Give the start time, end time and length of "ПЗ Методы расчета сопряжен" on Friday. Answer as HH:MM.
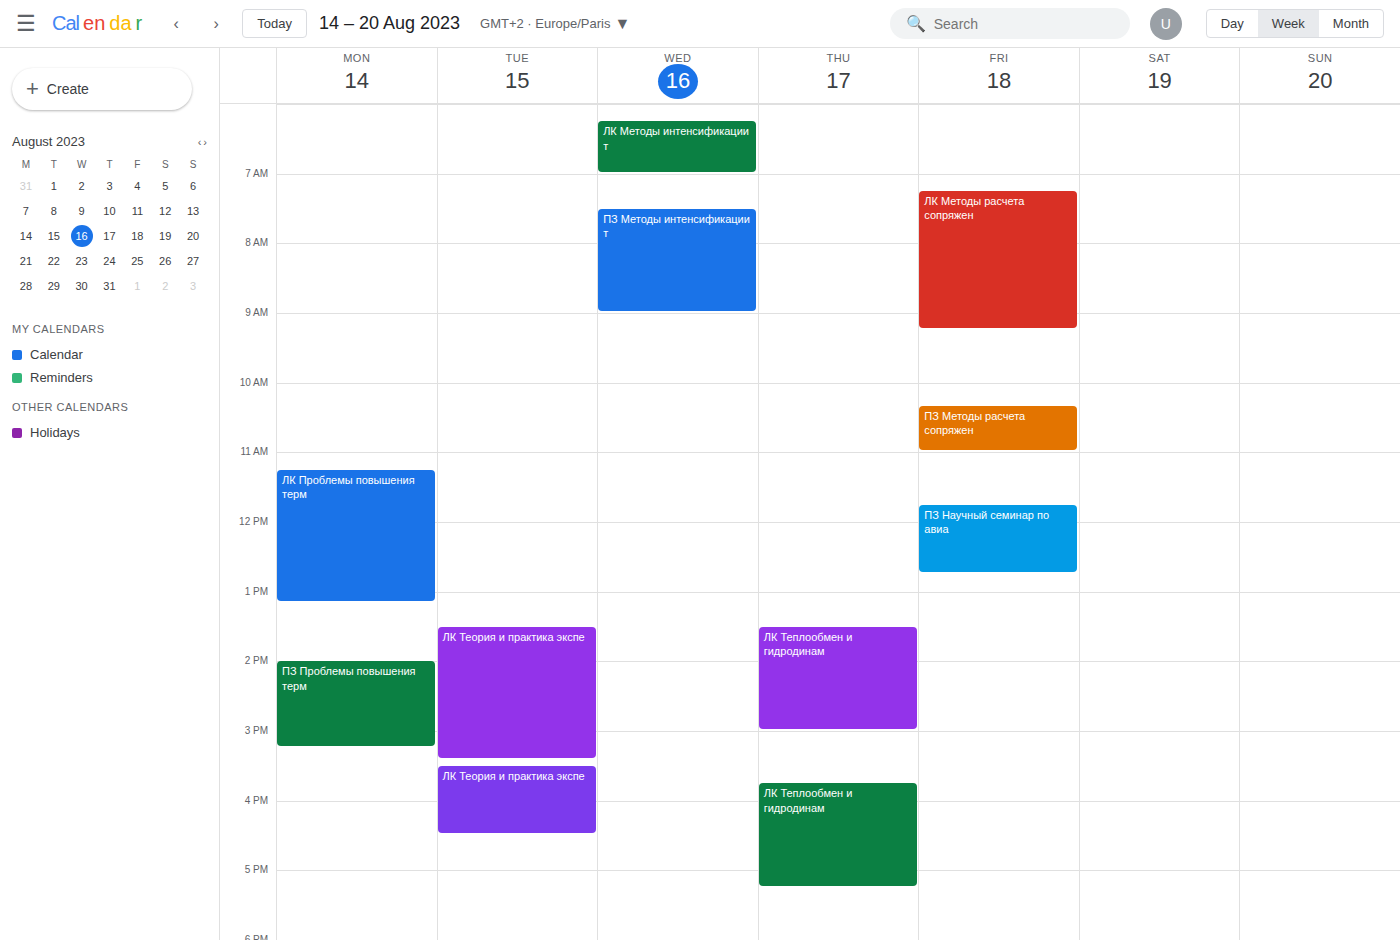
10:20 to 11:00, 40 minutes